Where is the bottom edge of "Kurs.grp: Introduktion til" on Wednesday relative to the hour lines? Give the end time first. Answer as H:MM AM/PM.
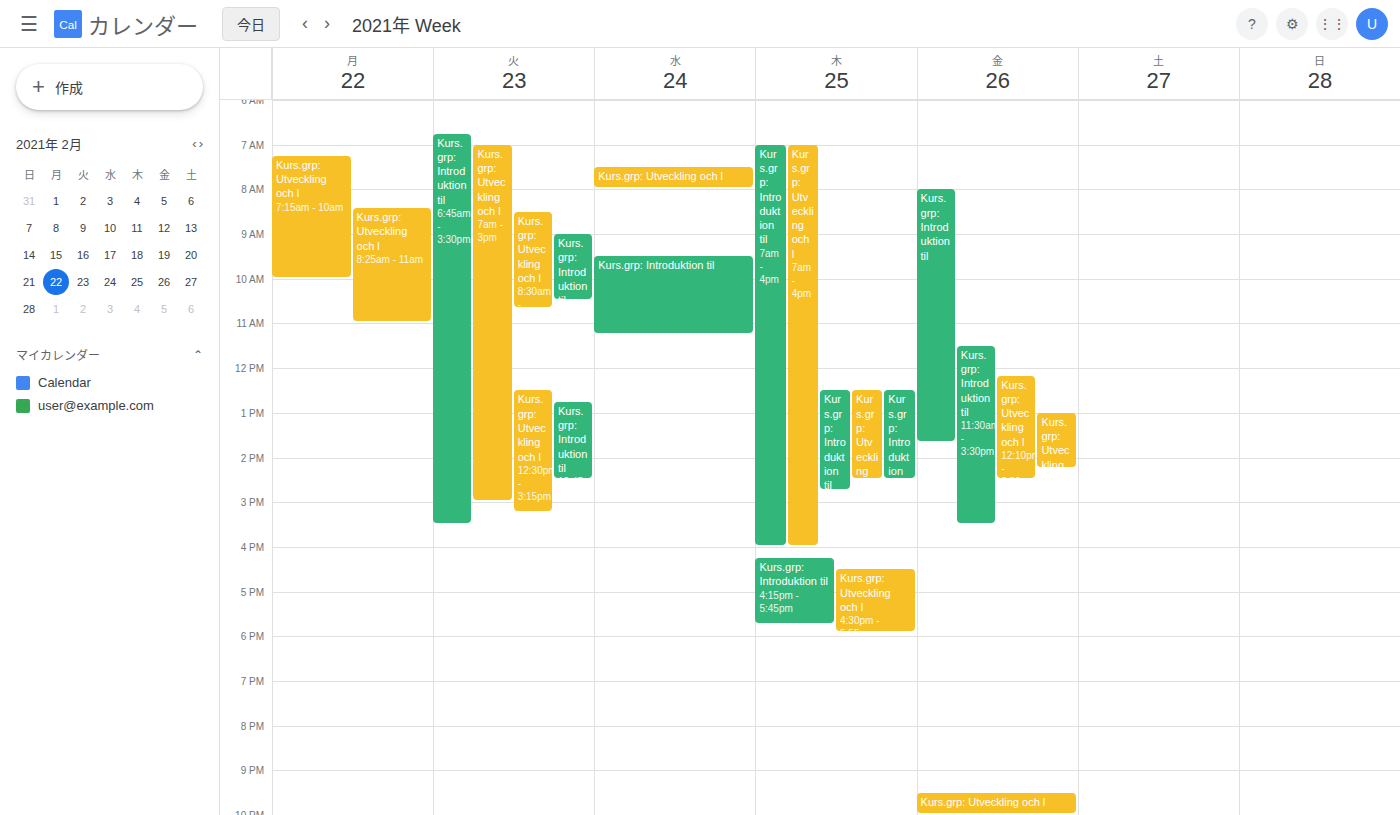
11:15 AM -- neither: a quarter of the way from the 11 AM line to the 12 PM line.